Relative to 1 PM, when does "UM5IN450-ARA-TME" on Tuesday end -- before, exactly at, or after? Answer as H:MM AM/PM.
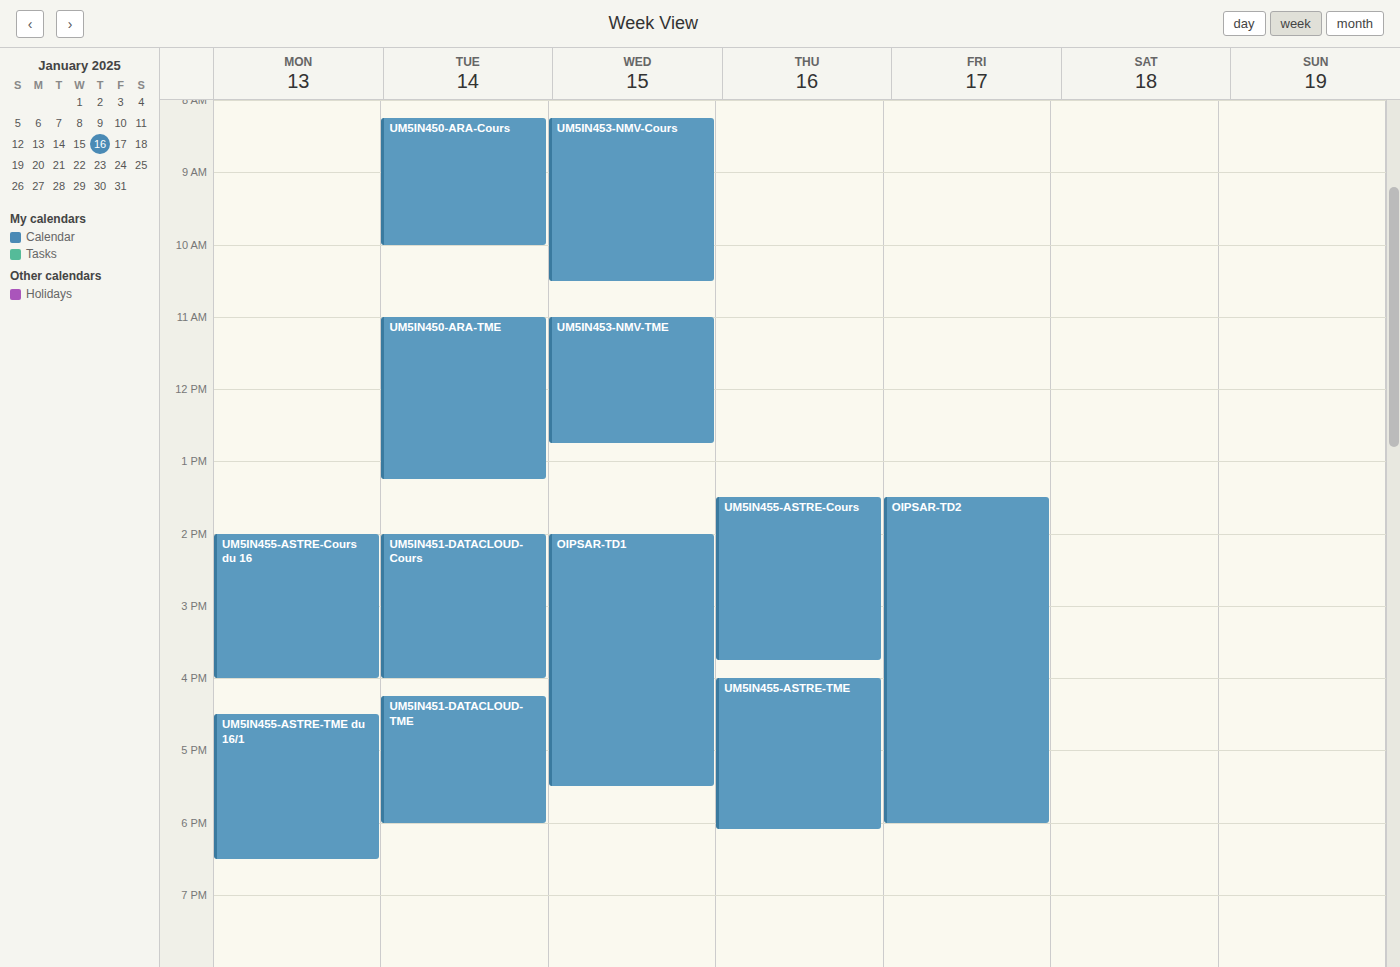
1:15 PM -- after 1 PM, 15 minutes below the 1 PM line.